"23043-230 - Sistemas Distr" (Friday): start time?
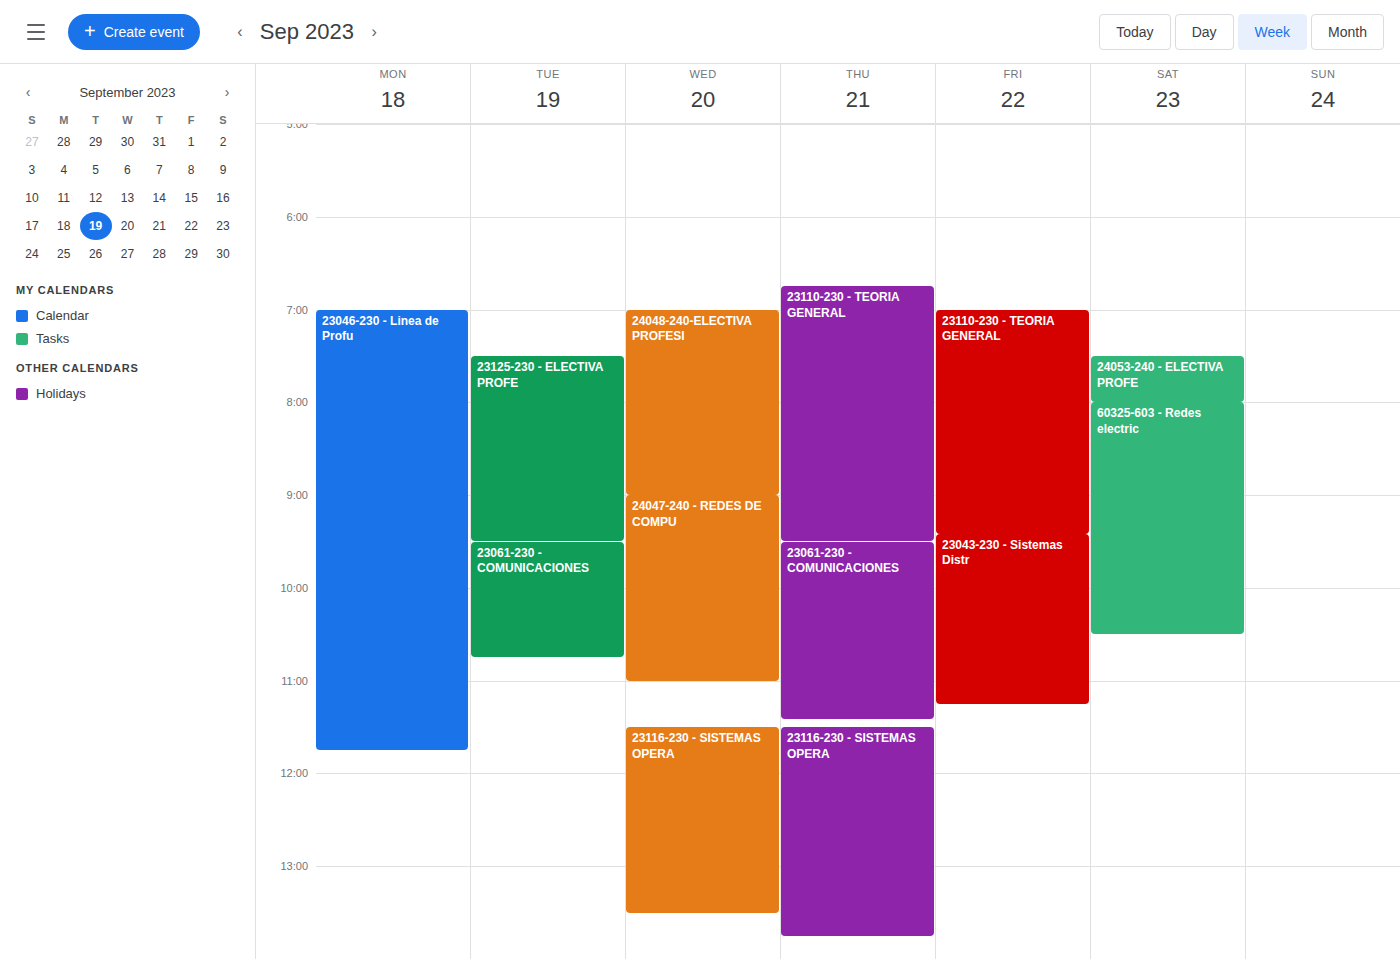
9:25 AM